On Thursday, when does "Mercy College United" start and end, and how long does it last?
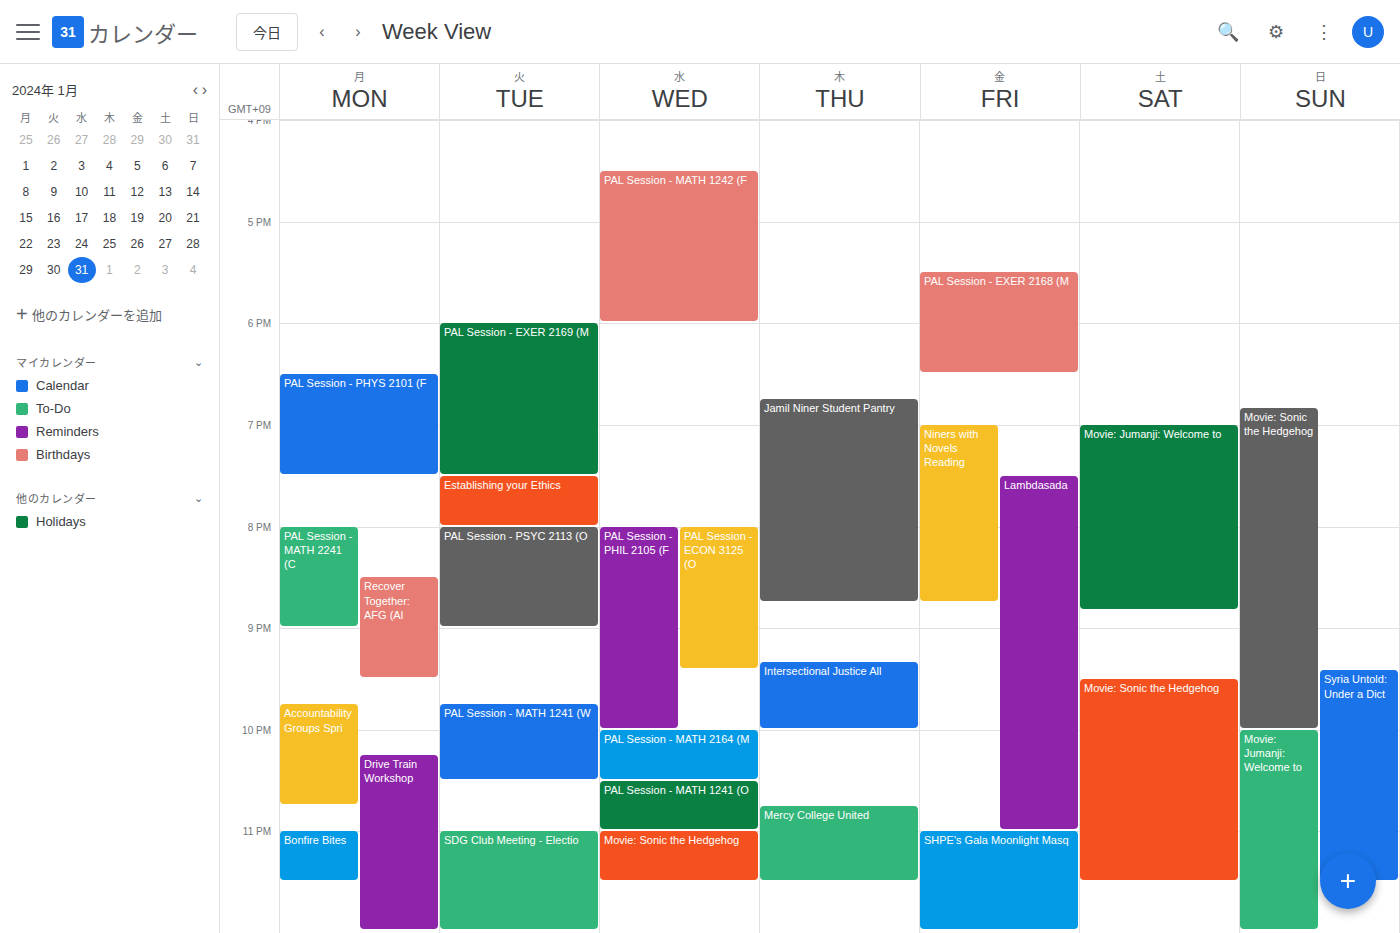
22:45 to 23:30, 45 minutes